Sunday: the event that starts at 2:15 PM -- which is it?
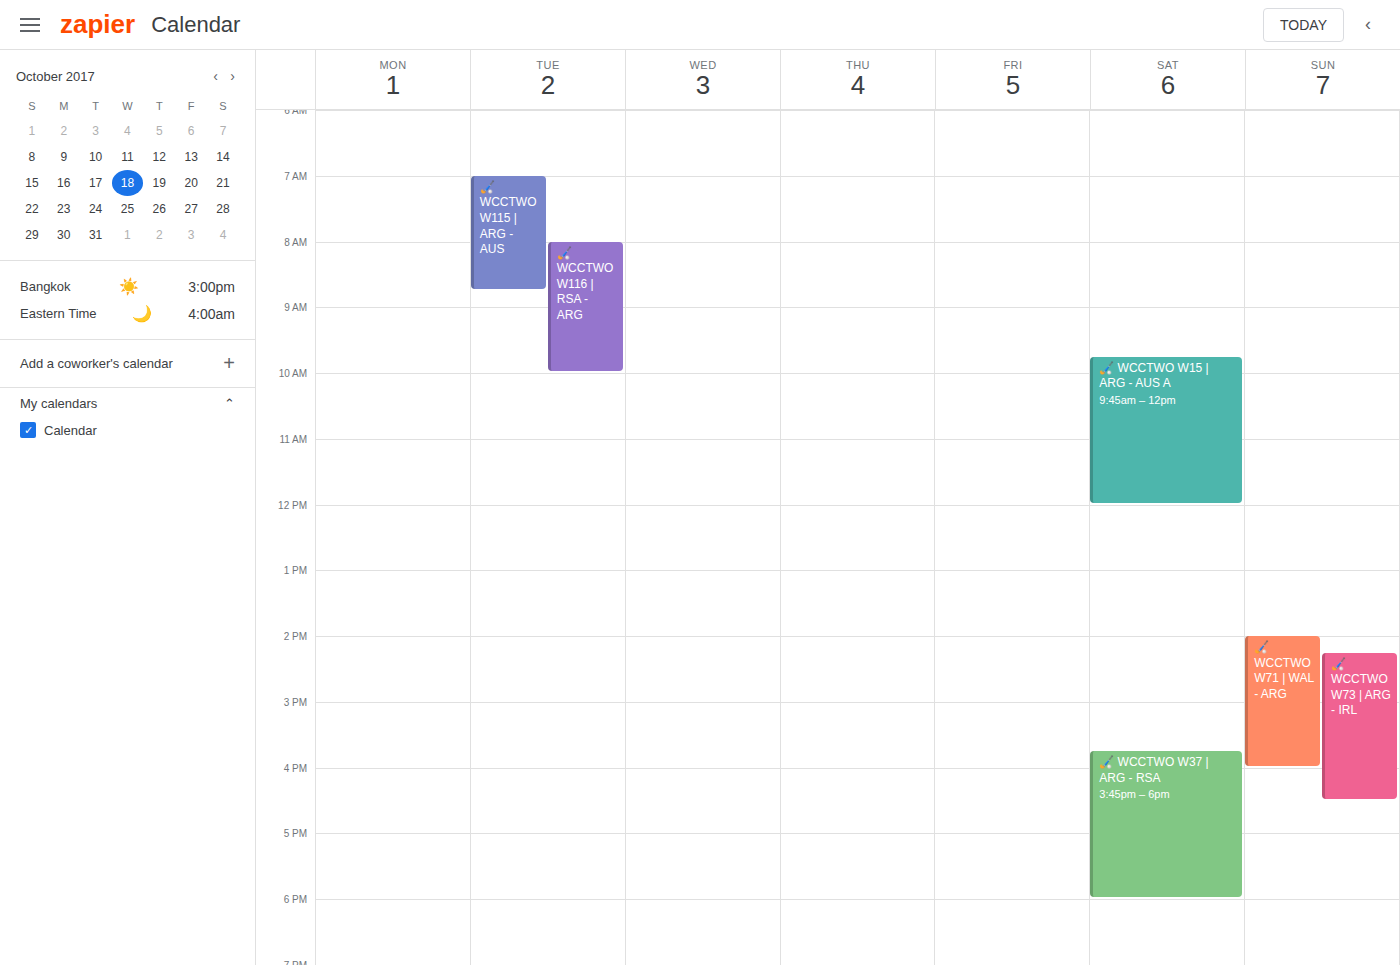
"🏑 WCCTWO W73 | ARG - IRL"